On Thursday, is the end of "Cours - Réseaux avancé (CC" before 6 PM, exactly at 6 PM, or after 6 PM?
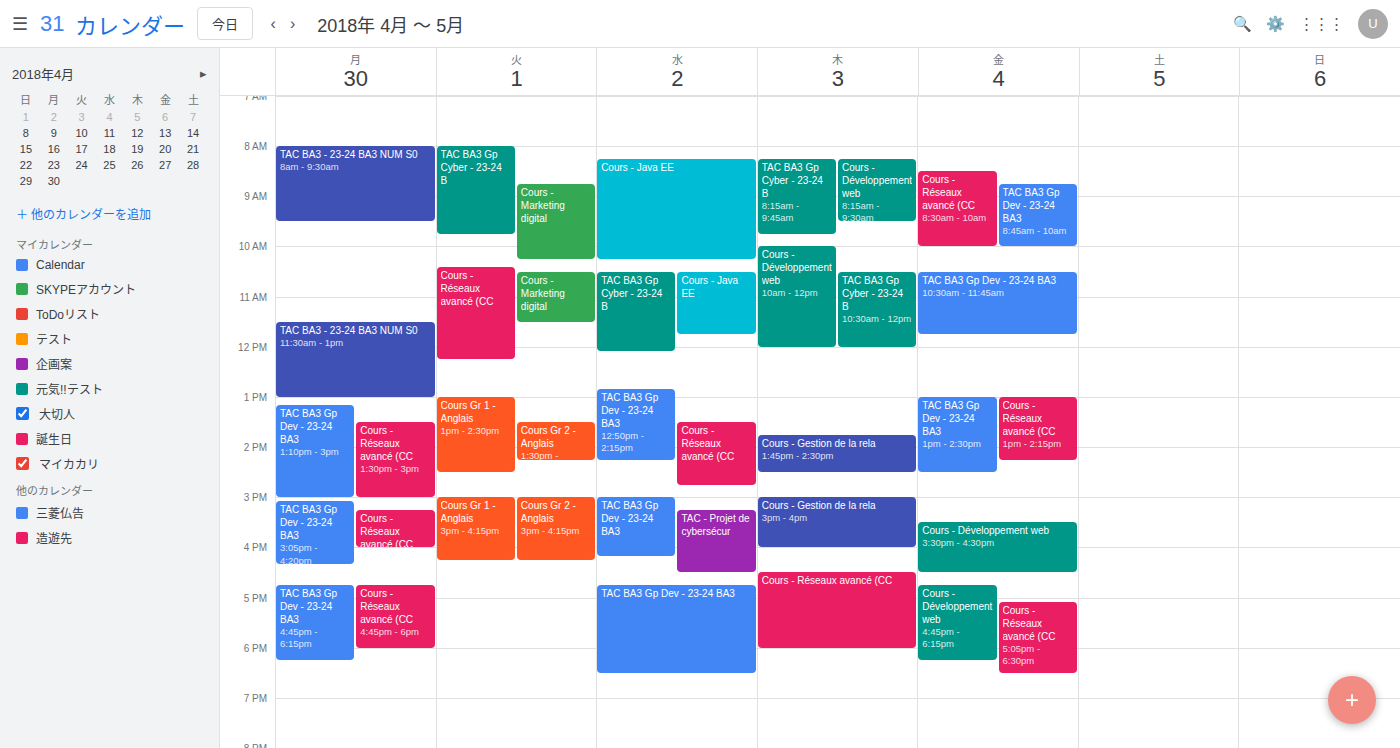
6:00 PM -- exactly at 6 PM, on the 6 PM line.